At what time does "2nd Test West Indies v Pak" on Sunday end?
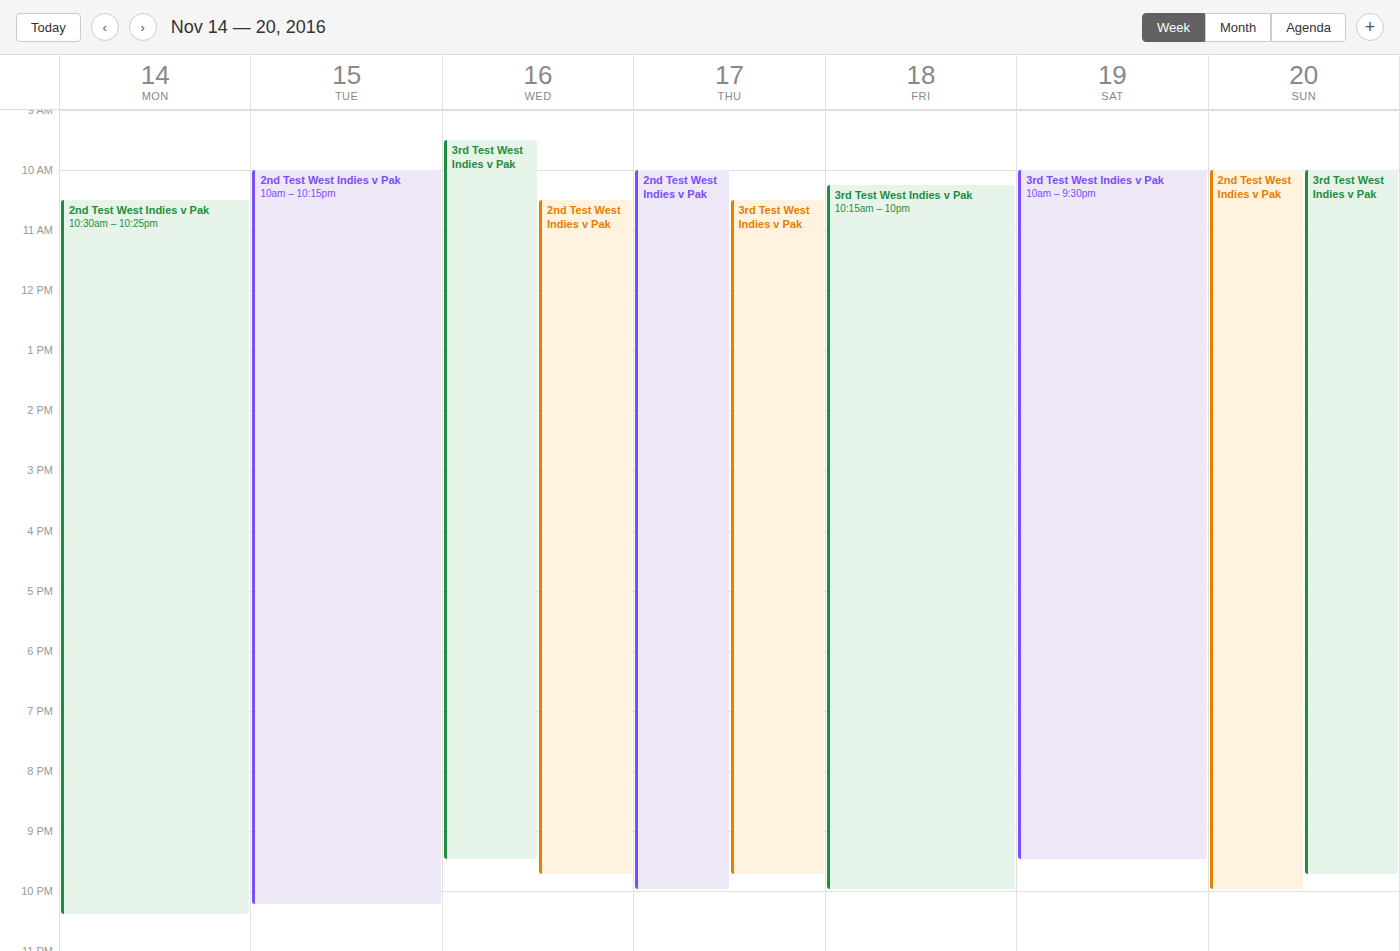
10:00 PM